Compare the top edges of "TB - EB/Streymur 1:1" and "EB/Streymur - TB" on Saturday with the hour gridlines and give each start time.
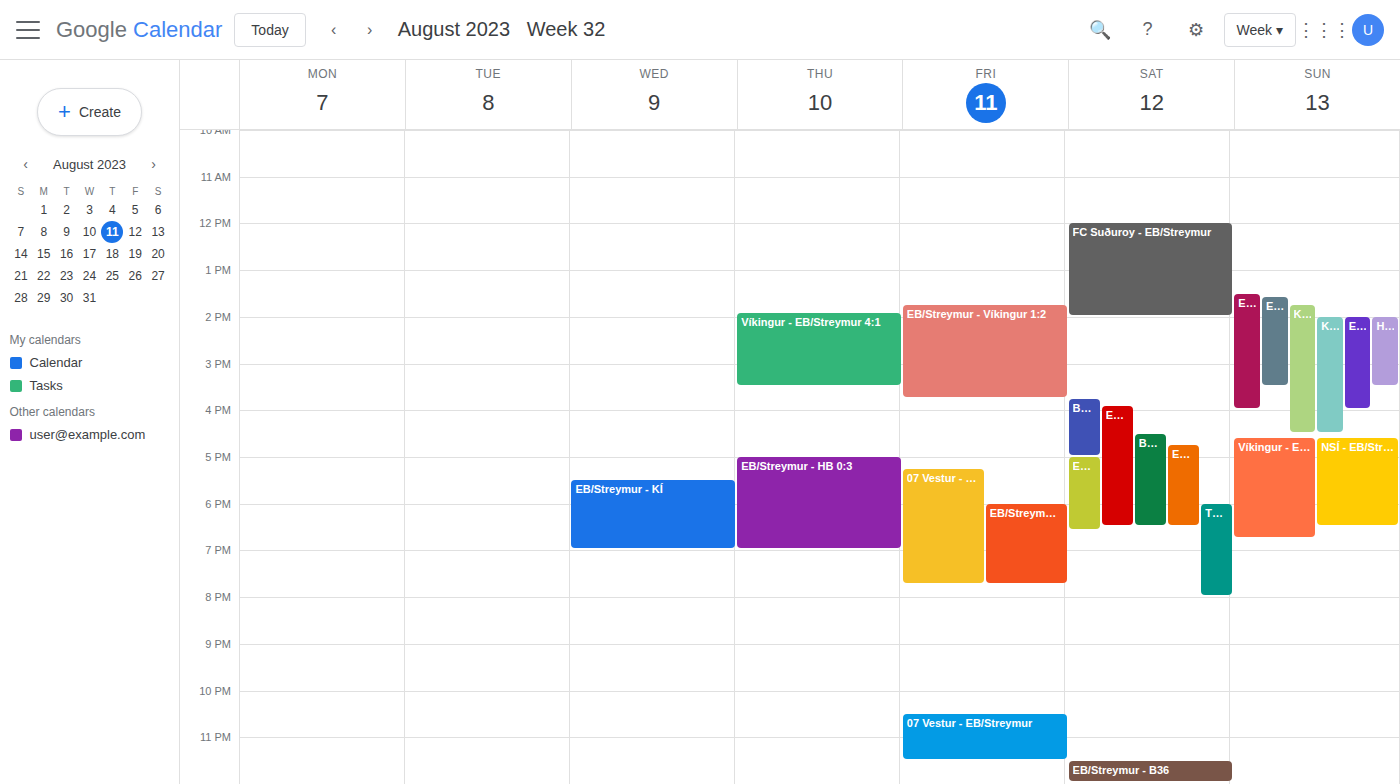
"TB - EB/Streymur 1:1": 6:00 PM, exactly on the 6 PM line. "EB/Streymur - TB": 5:00 PM, exactly on the 5 PM line.